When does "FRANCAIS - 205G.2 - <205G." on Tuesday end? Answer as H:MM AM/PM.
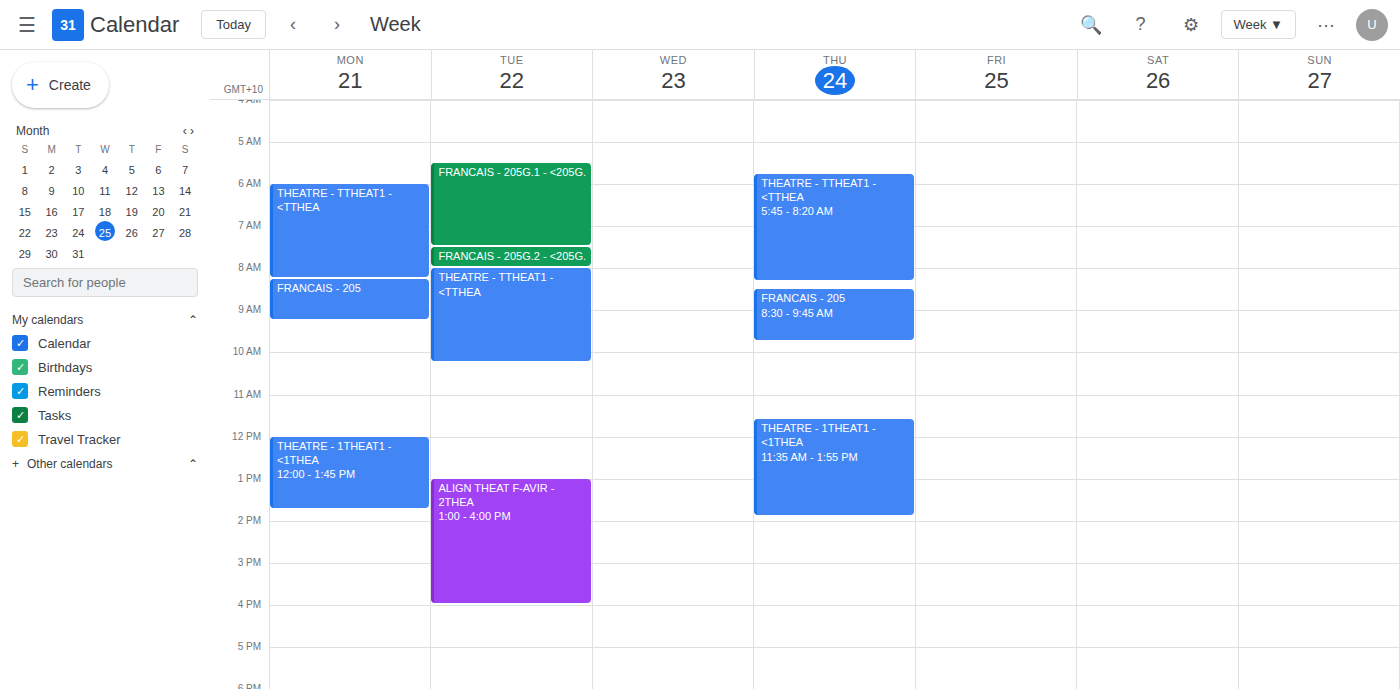
8:00 AM